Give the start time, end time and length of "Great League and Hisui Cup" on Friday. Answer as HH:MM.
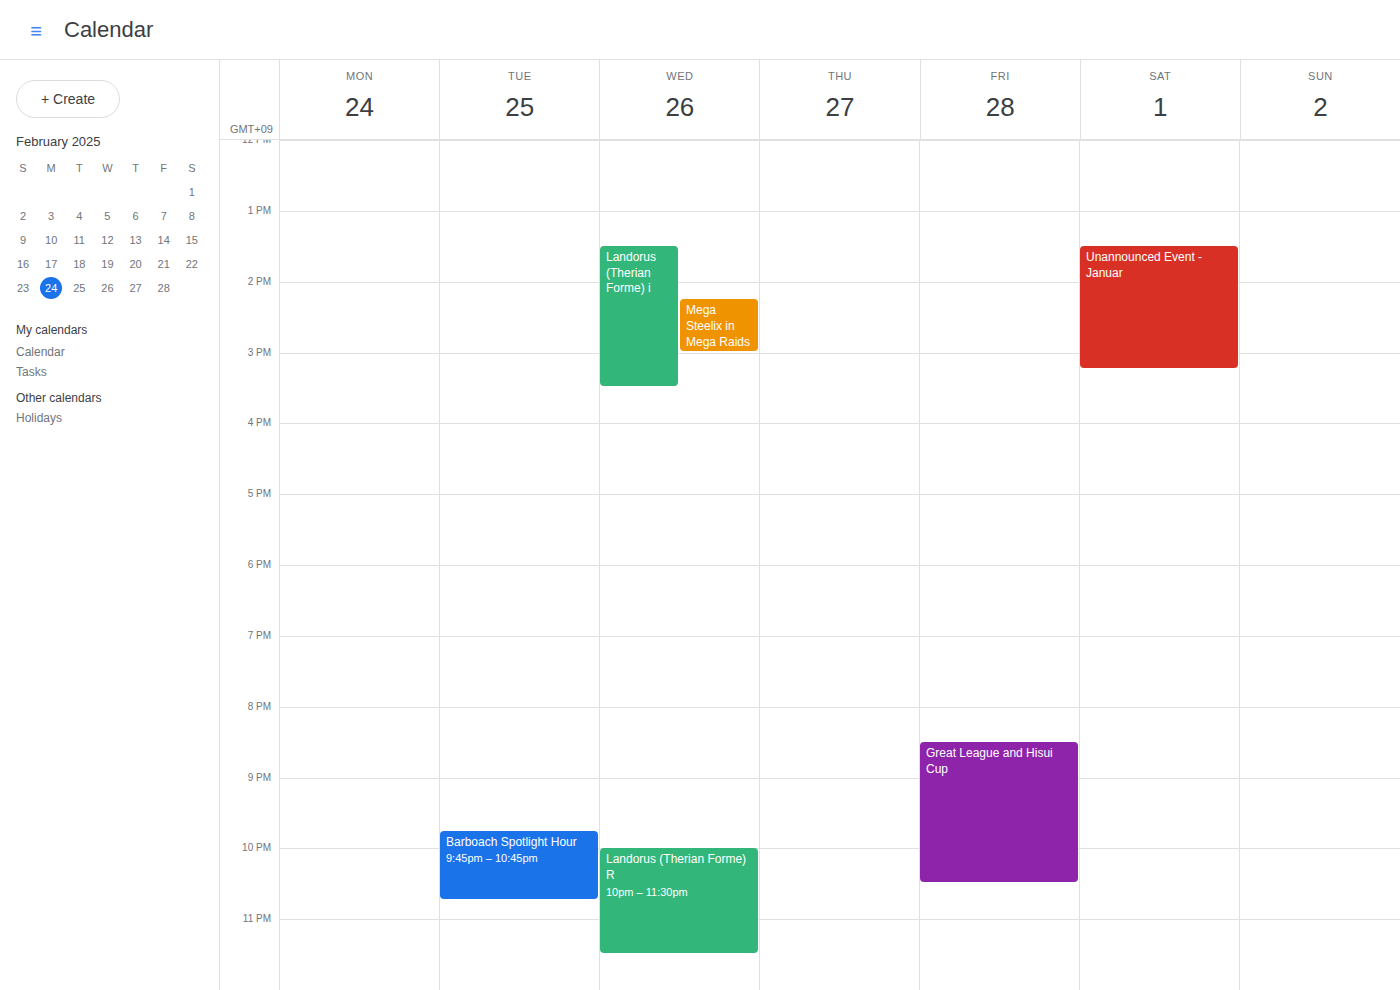
20:30 to 22:30, 2 hours